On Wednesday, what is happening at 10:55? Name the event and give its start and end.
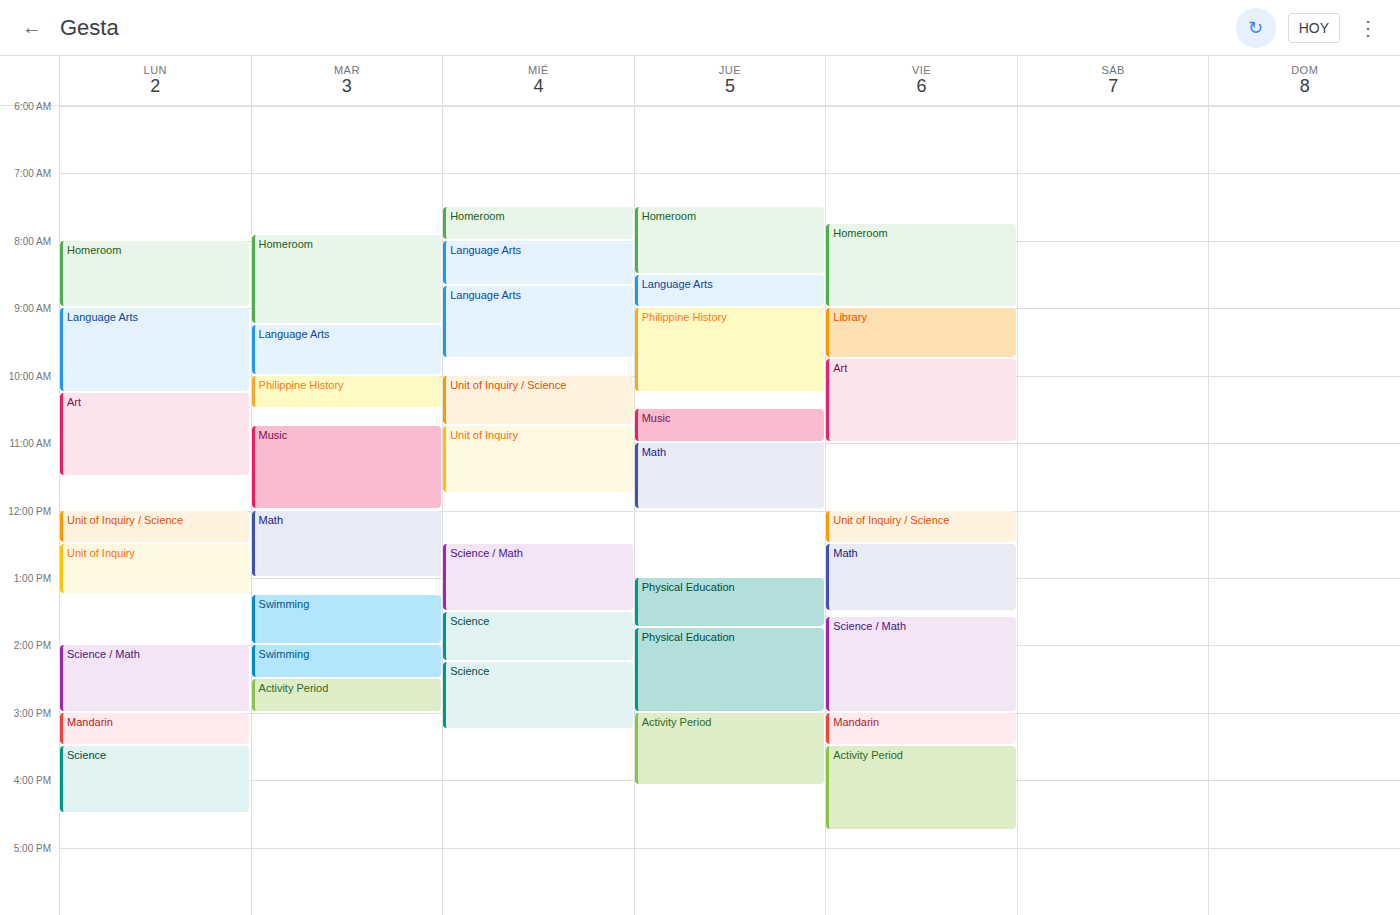
"Unit of Inquiry", 10:45 to 11:45